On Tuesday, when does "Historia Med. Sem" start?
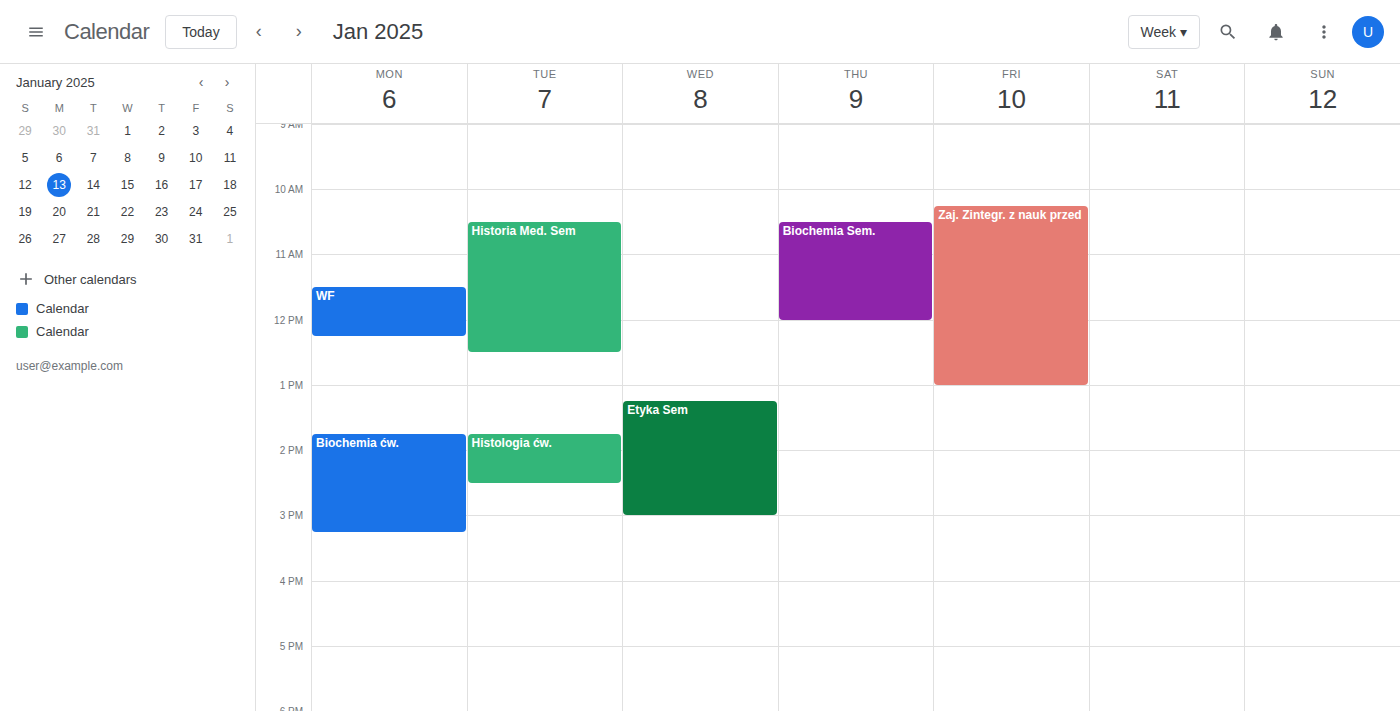
10:30 AM